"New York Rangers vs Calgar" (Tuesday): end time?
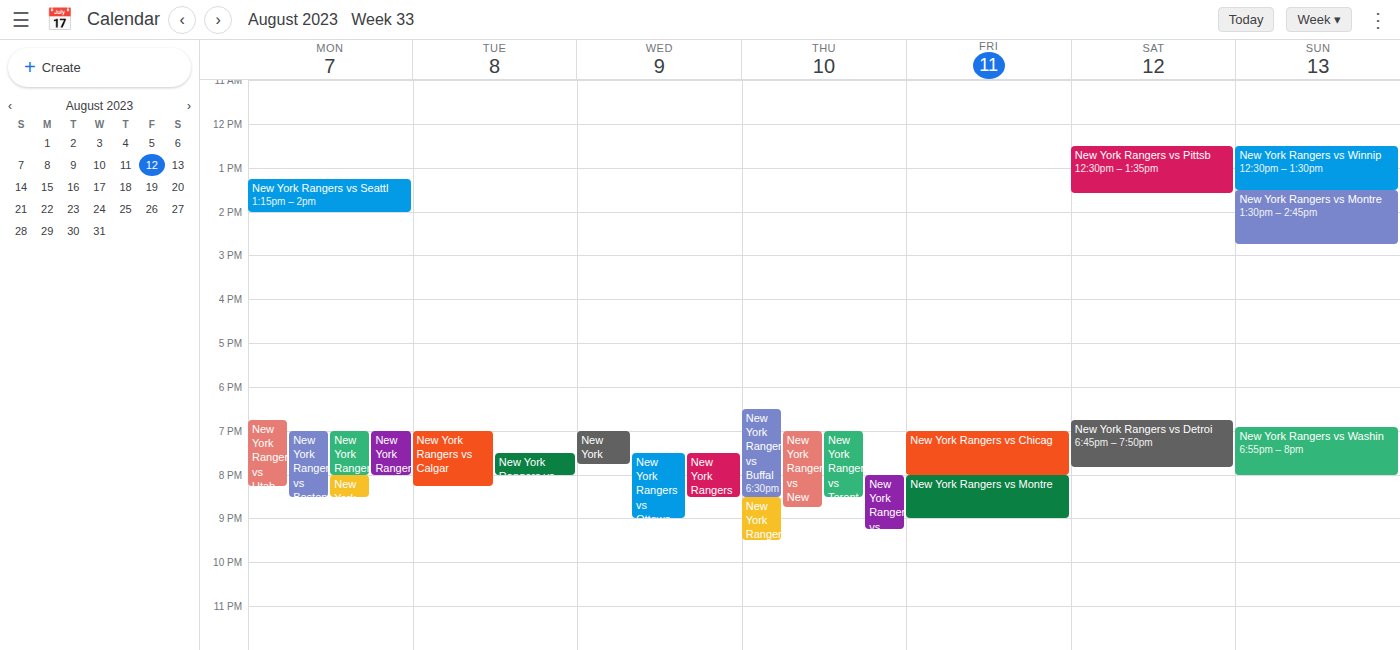
8:15 PM